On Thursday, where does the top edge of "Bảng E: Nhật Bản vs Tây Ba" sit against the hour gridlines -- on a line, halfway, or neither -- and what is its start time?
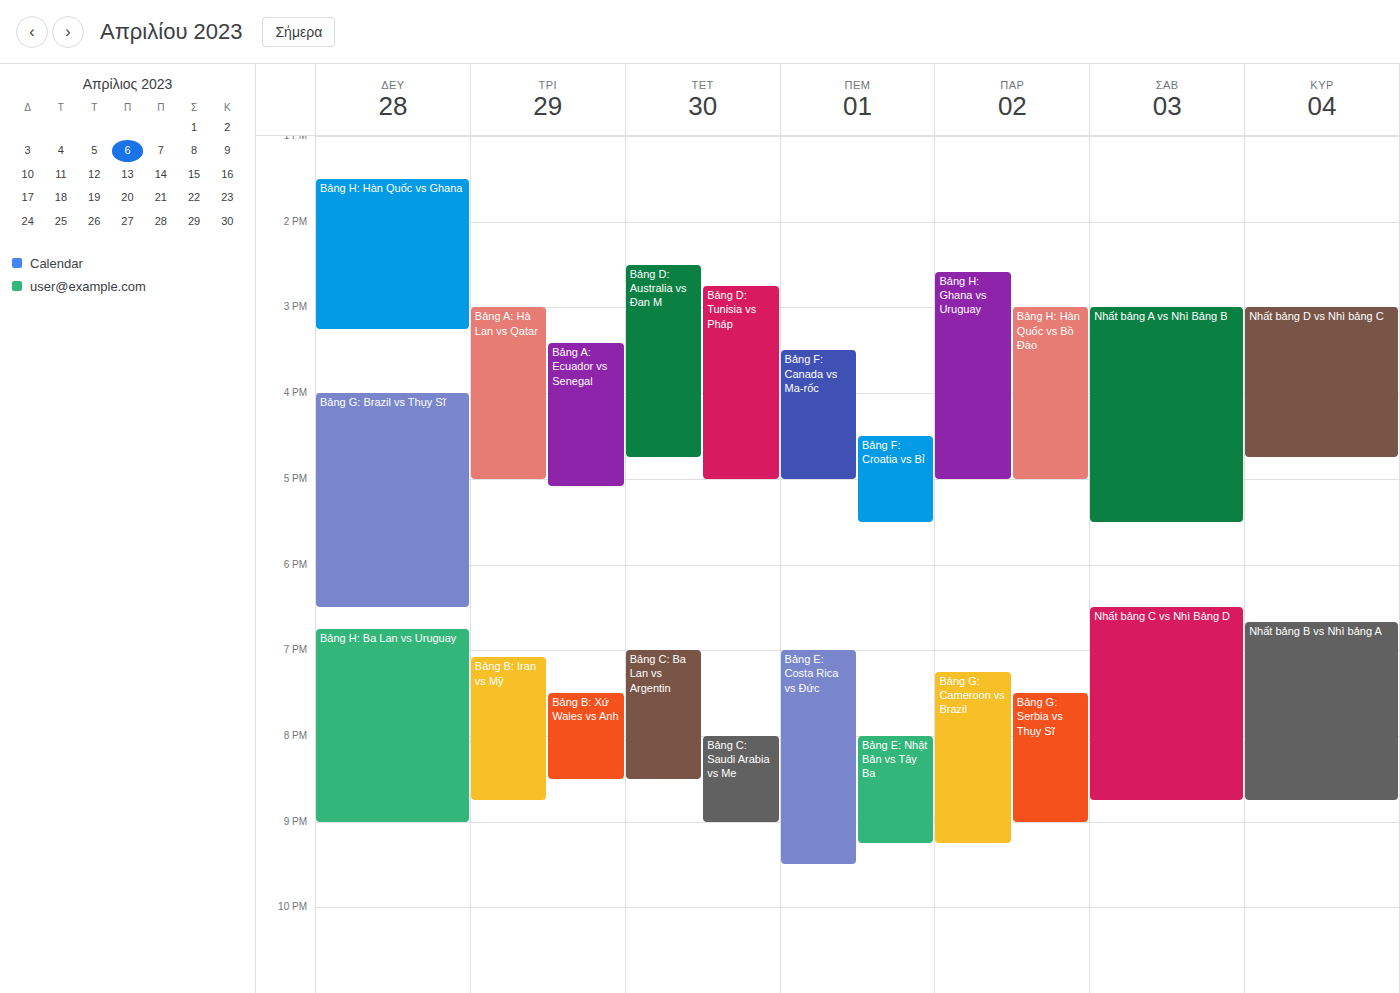
8:00 PM -- exactly on the 8 PM line.